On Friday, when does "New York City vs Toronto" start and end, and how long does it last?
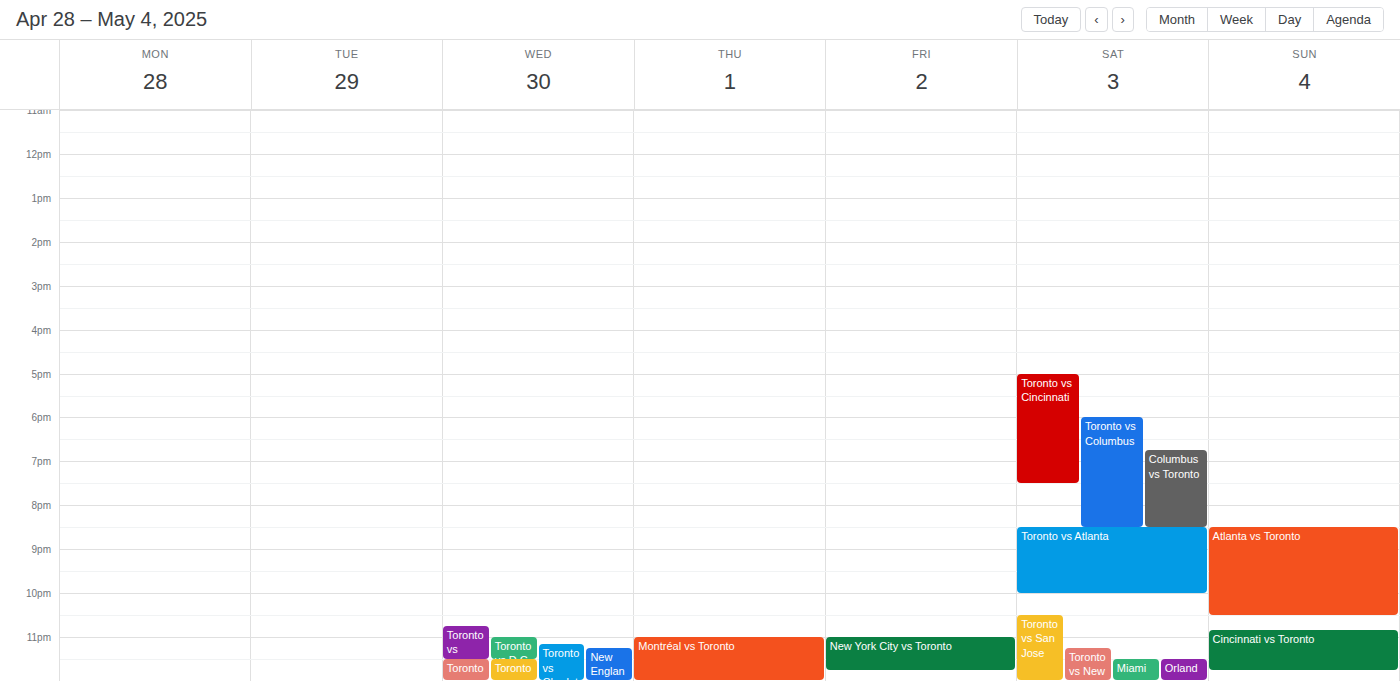
11:00 PM to 11:45 PM, 45 minutes